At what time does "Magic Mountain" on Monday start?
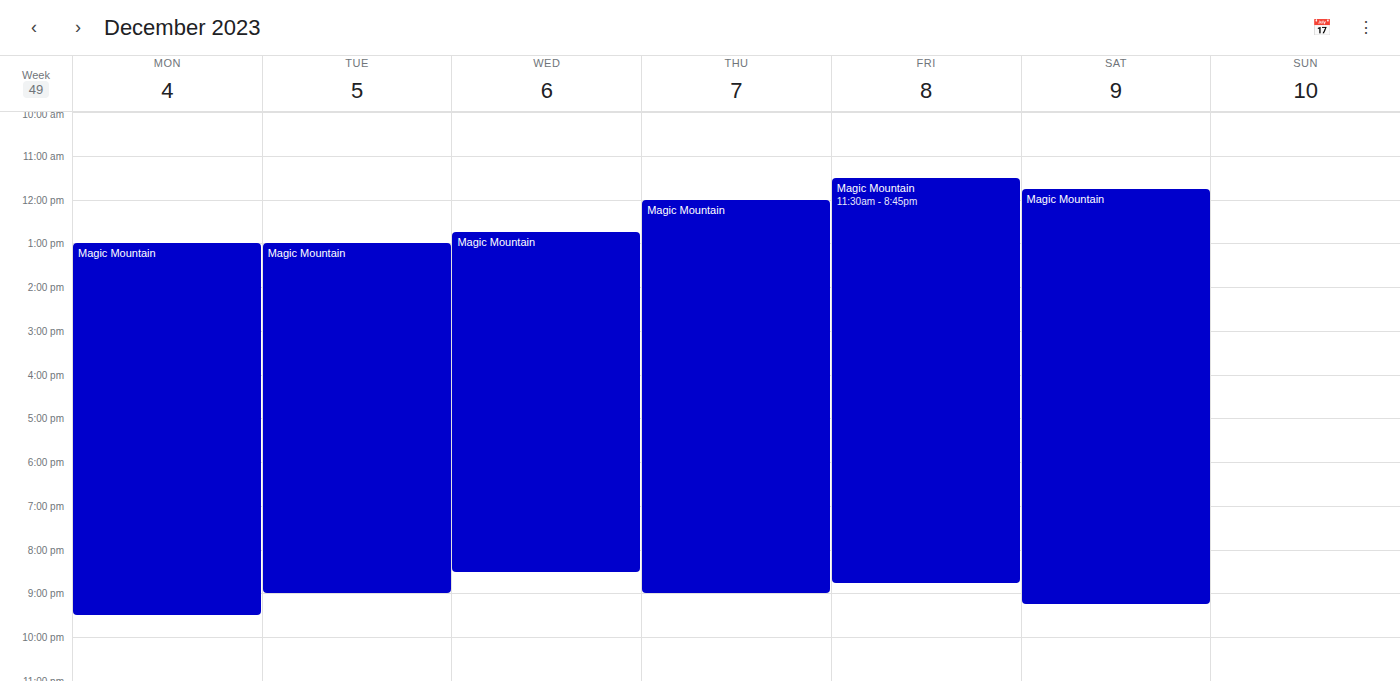
1:00 PM